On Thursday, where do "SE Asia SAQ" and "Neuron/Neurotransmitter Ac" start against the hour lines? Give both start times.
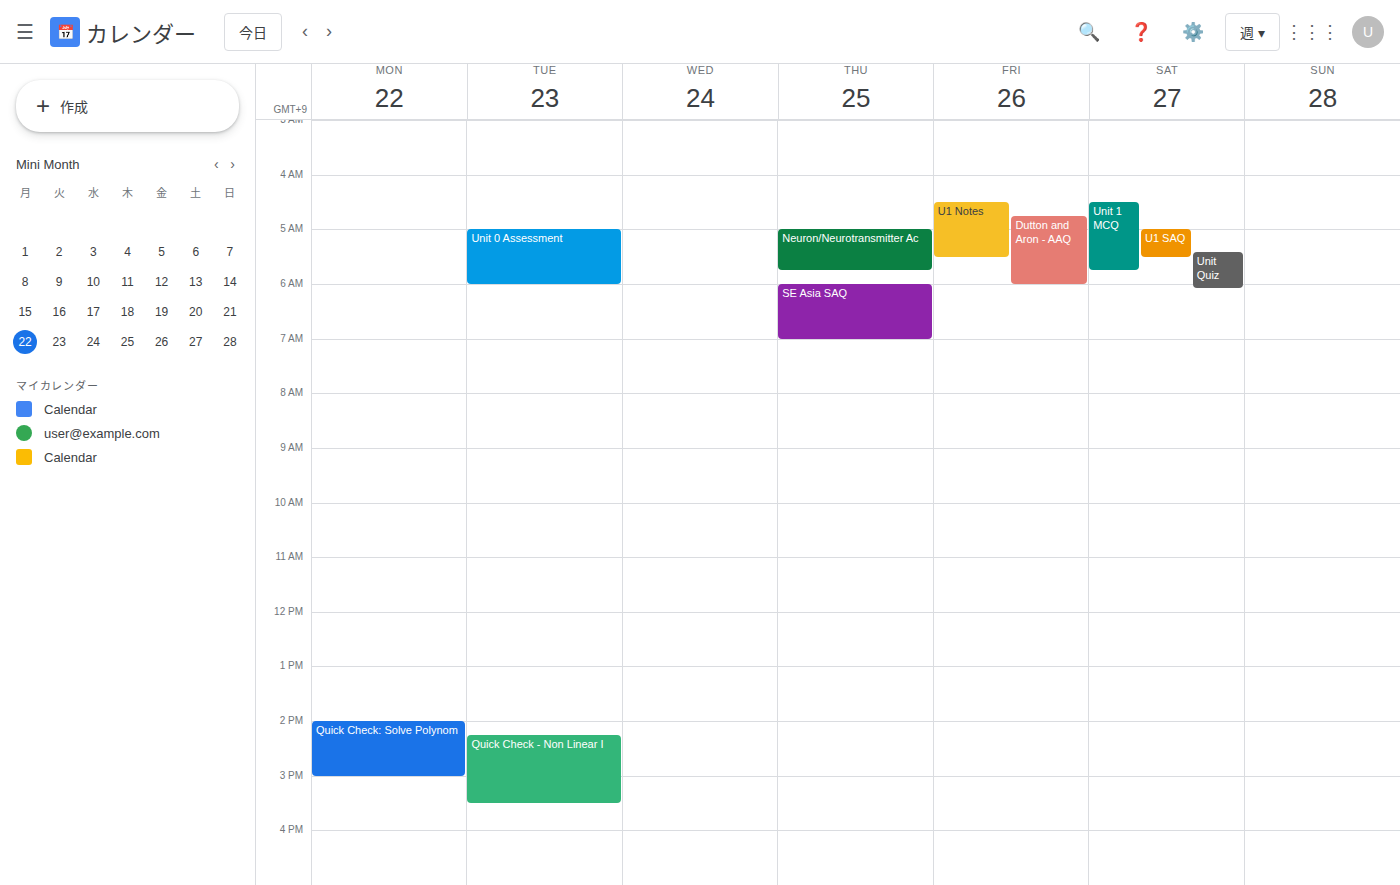
"SE Asia SAQ": 6:00 AM, exactly on the 6 AM line. "Neuron/Neurotransmitter Ac": 5:00 AM, exactly on the 5 AM line.